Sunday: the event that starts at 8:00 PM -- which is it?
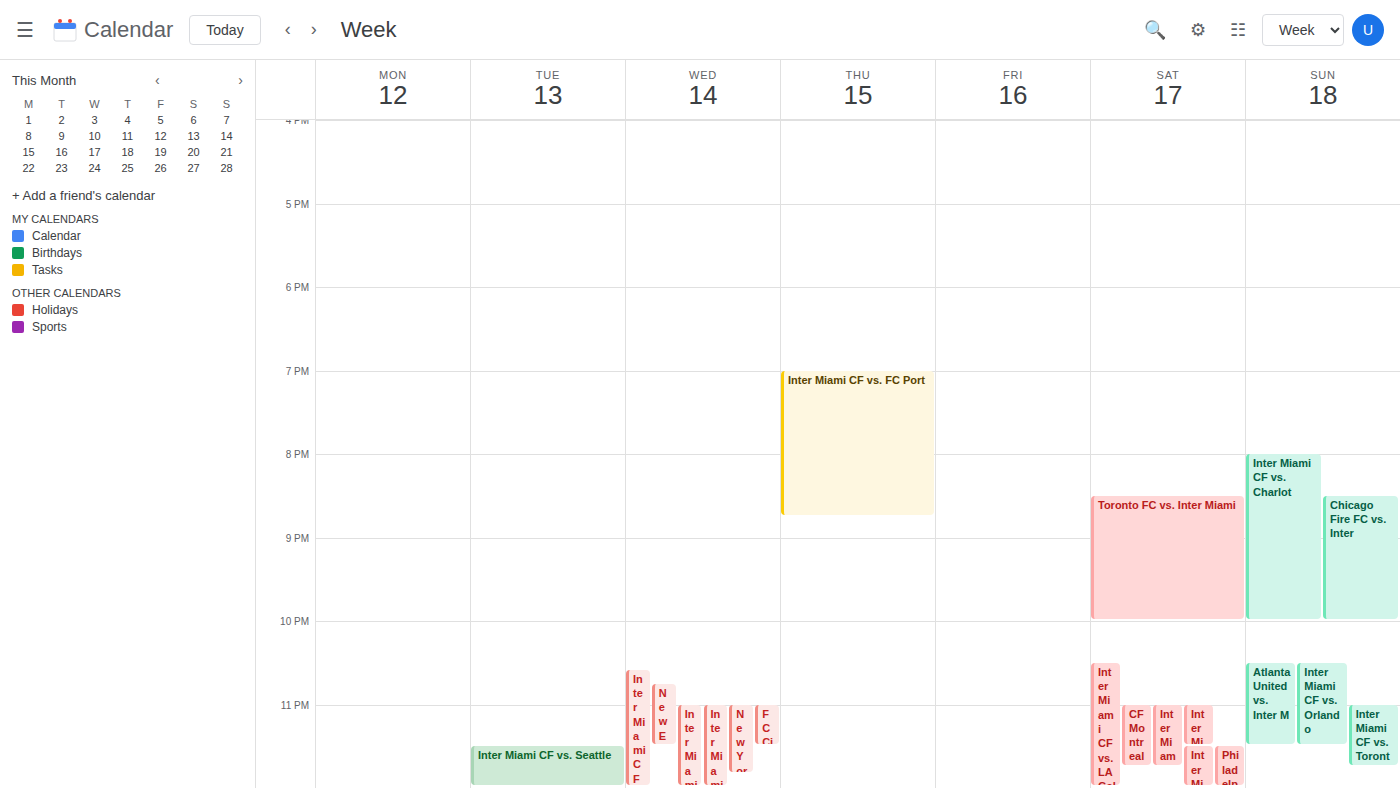
"Inter Miami CF vs. Charlot"